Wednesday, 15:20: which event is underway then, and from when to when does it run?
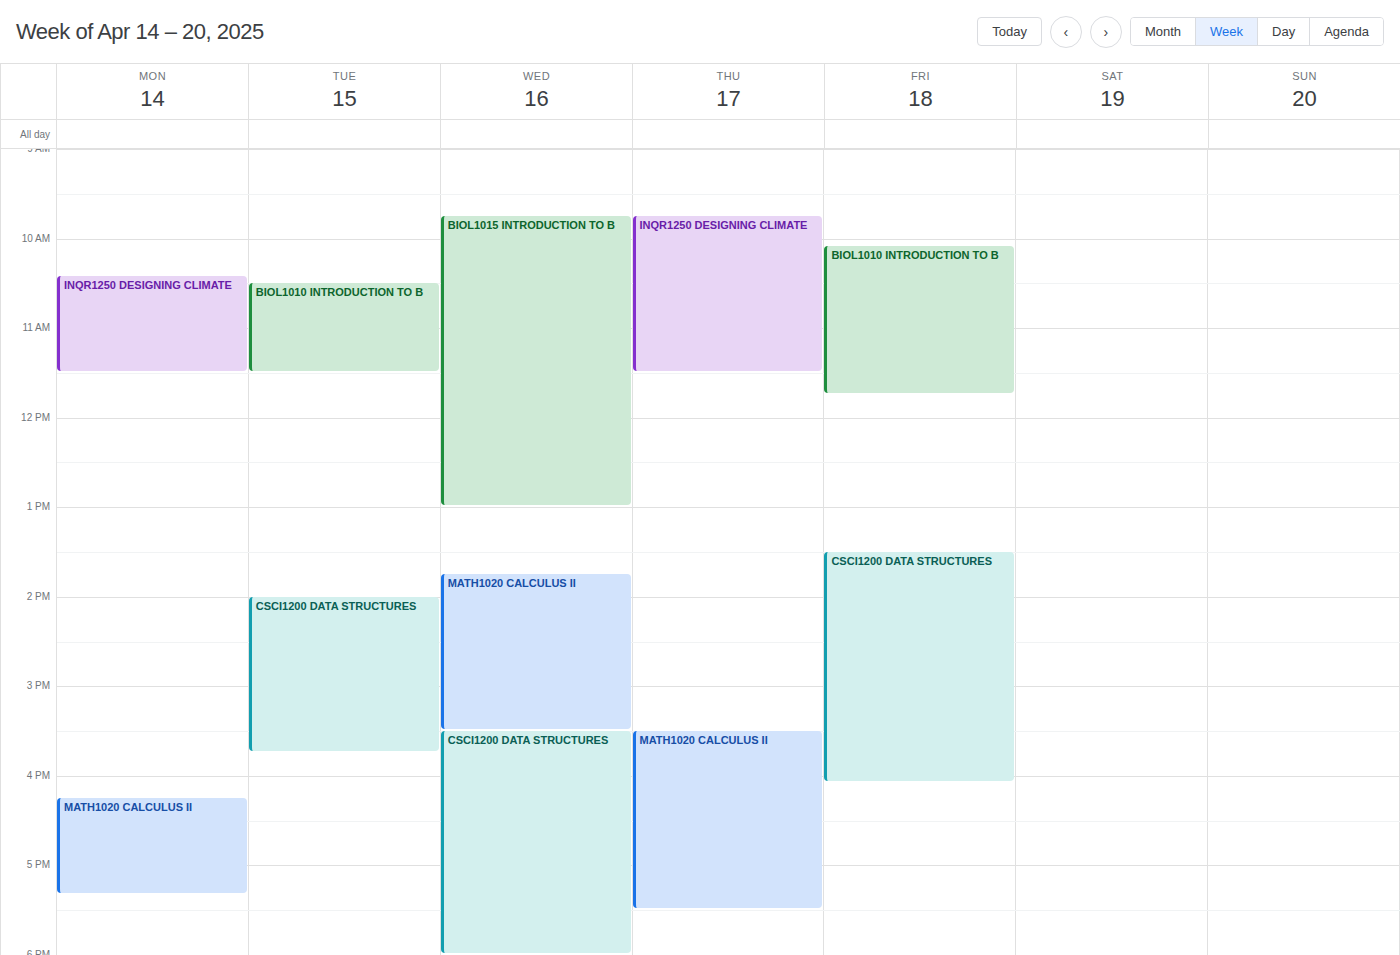
"MATH1020 CALCULUS II", 13:45 to 15:30